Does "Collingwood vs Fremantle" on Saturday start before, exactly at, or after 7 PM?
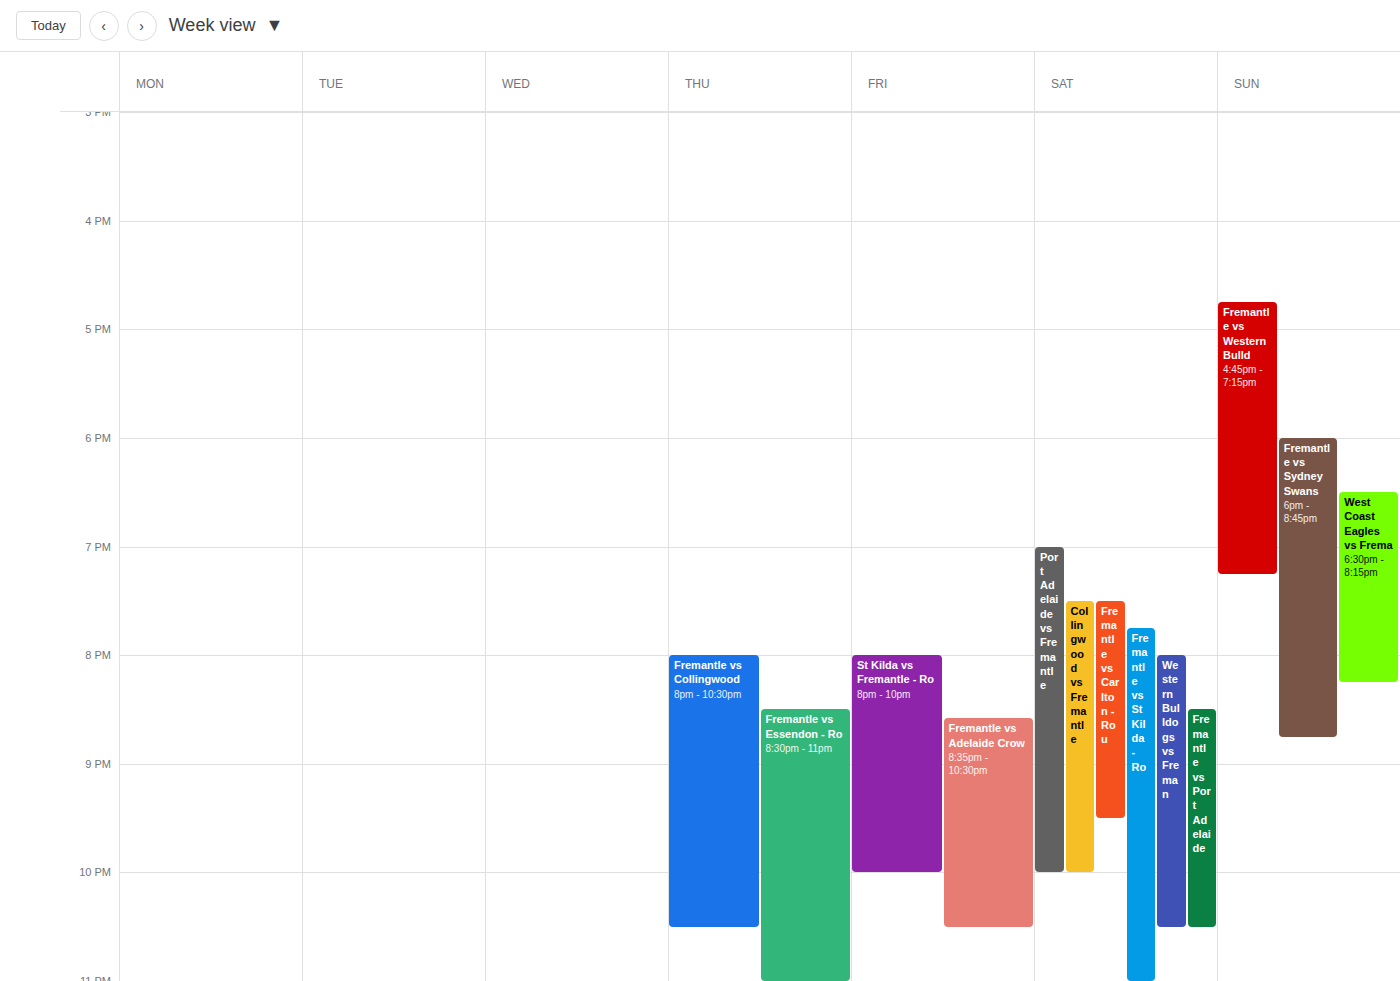
7:30 PM -- after 7 PM, 30 minutes below the 7 PM line.